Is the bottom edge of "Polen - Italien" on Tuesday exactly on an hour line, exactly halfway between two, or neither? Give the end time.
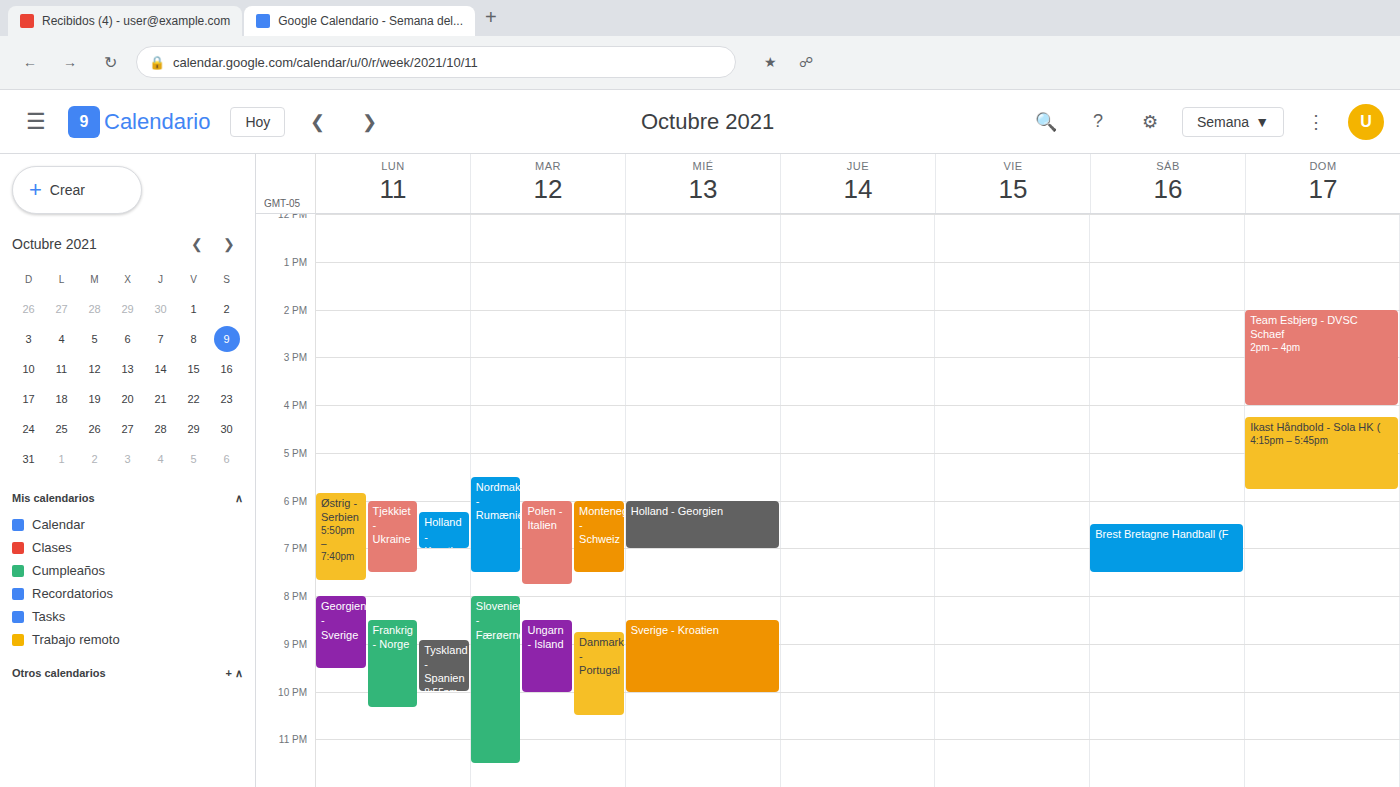
19:45 -- neither: three quarters of the way from the 19:00 line to the 20:00 line.